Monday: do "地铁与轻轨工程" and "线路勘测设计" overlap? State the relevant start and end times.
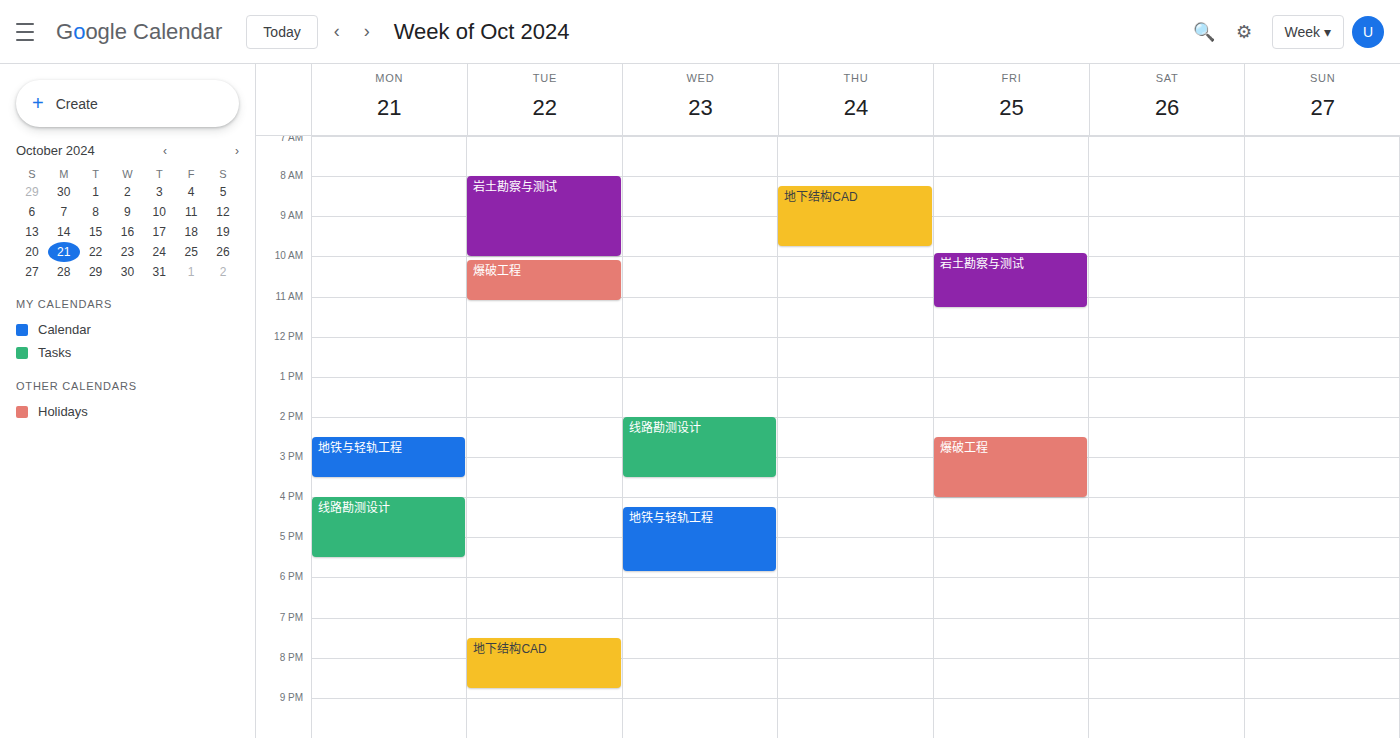
"地铁与轻轨工程" ends at 15:30 and "线路勘测设计" starts at 16:00 -- no overlap.